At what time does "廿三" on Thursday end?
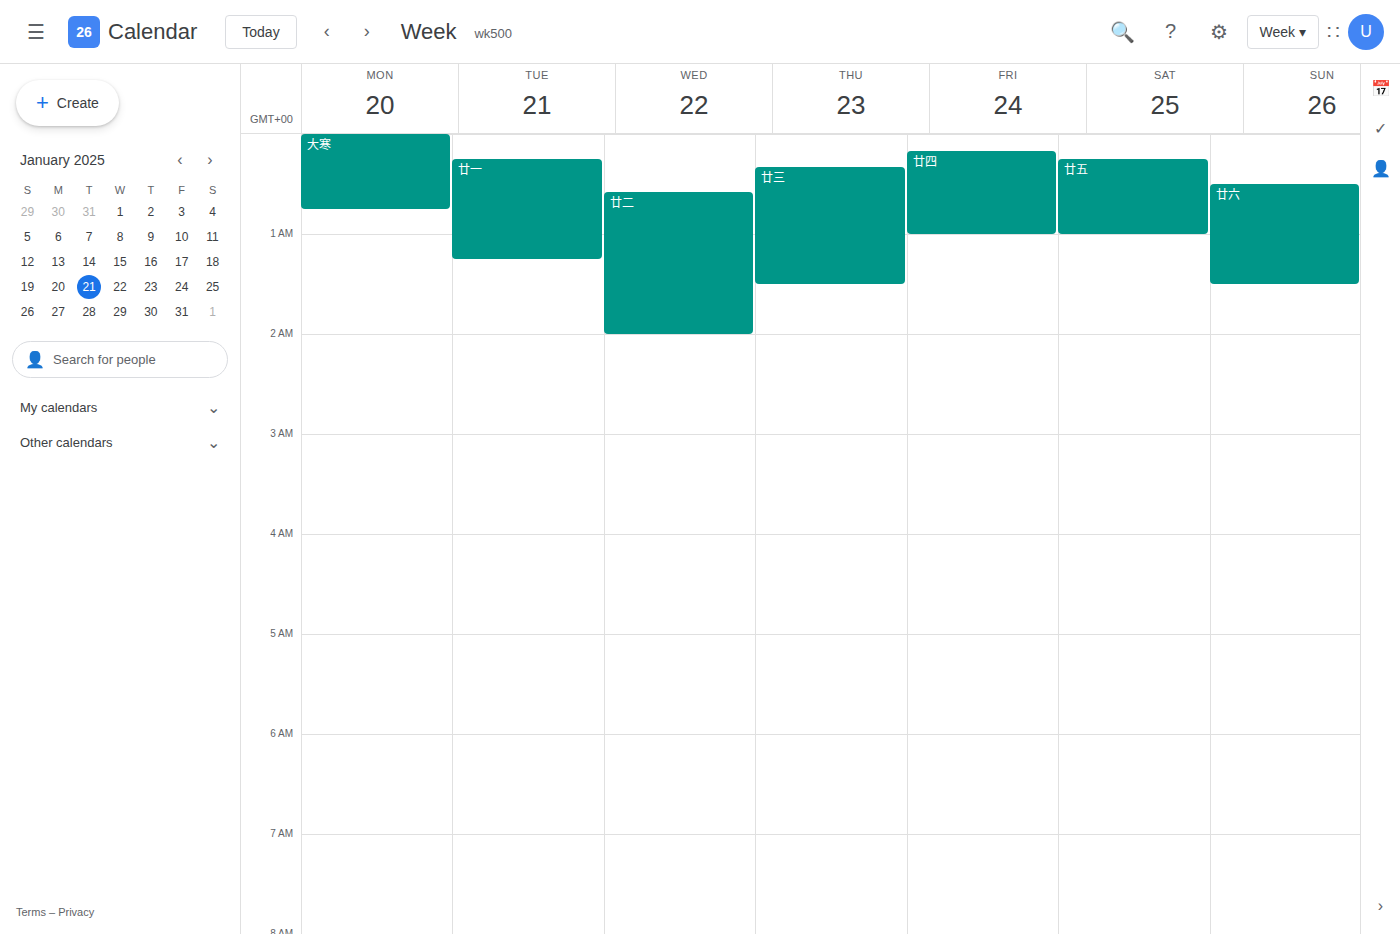
1:30 AM